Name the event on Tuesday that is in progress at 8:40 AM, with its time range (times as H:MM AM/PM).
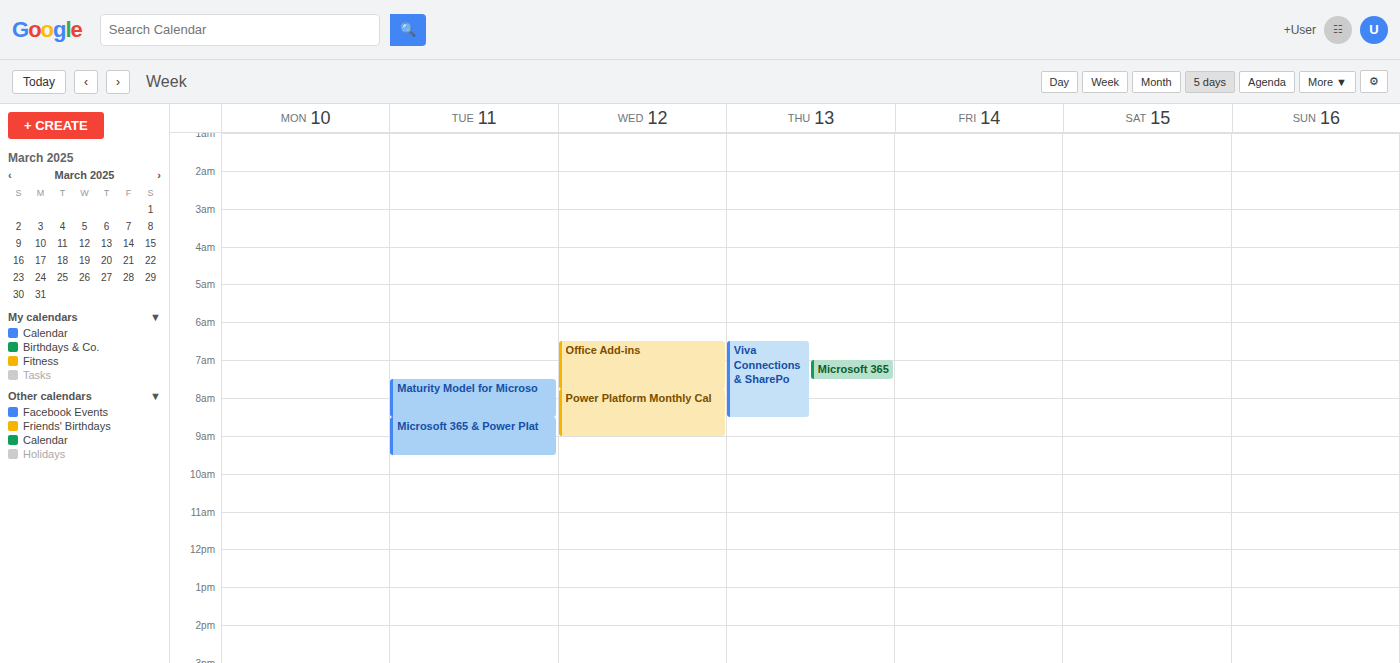
"Microsoft 365 & Power Plat", 8:30 AM to 9:30 AM